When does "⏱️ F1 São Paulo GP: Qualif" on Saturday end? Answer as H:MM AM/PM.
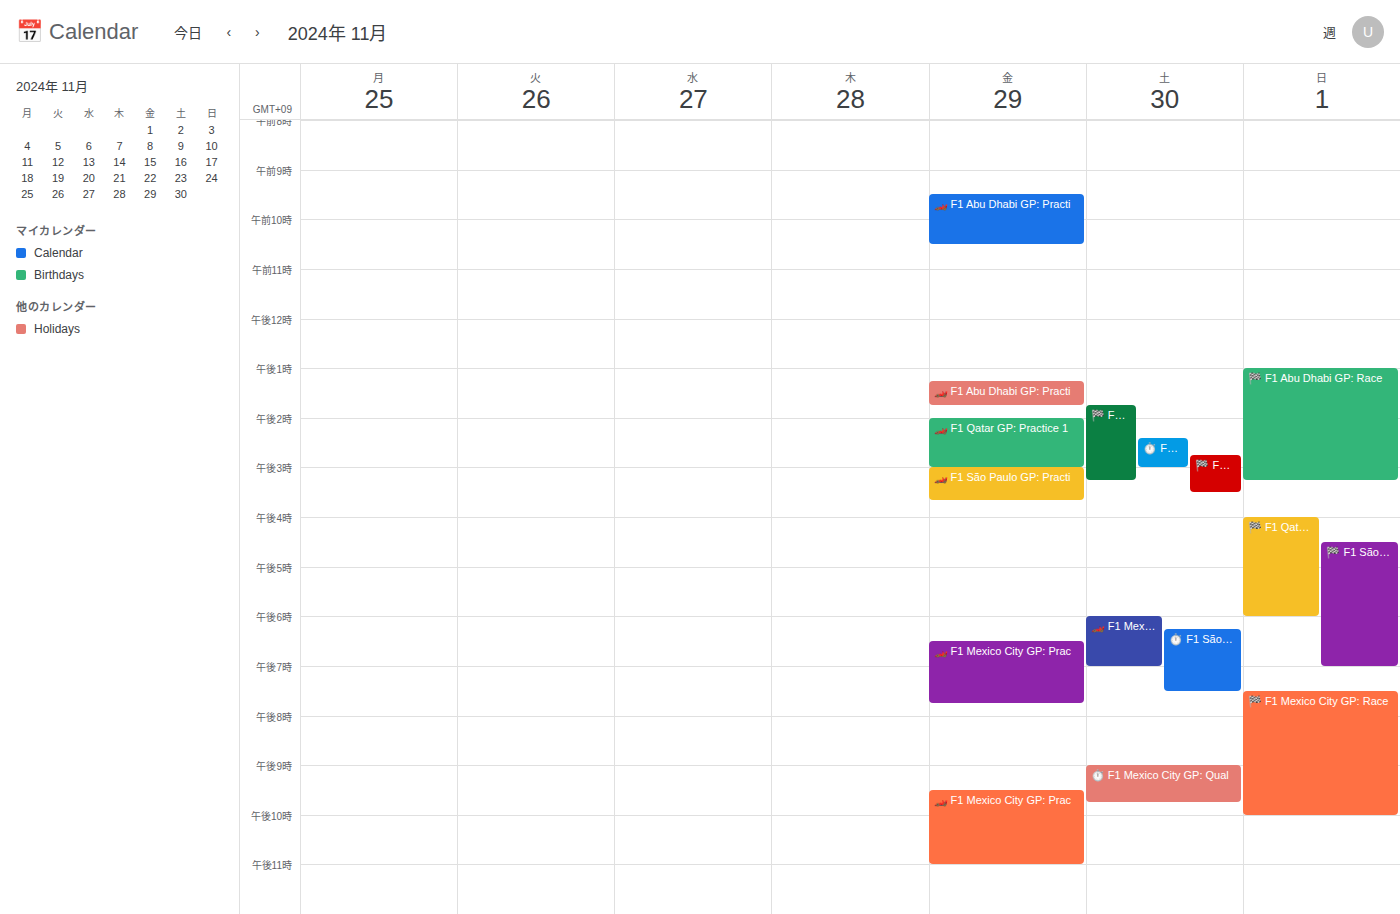
7:30 PM